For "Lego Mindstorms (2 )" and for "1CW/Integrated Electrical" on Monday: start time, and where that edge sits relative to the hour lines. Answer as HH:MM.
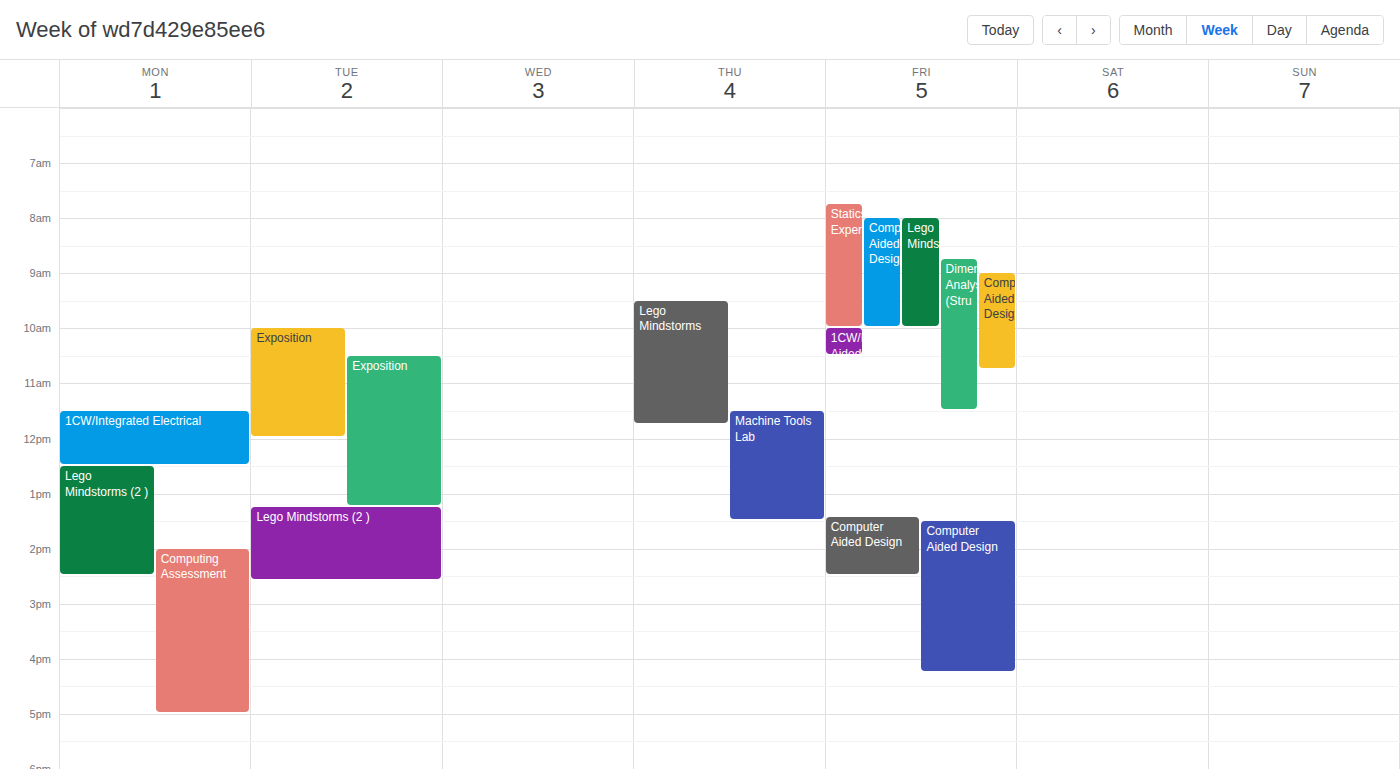
"Lego Mindstorms (2 )": 12:30, halfway between the 12:00 and 13:00 lines. "1CW/Integrated Electrical": 11:30, halfway between the 11:00 and 12:00 lines.